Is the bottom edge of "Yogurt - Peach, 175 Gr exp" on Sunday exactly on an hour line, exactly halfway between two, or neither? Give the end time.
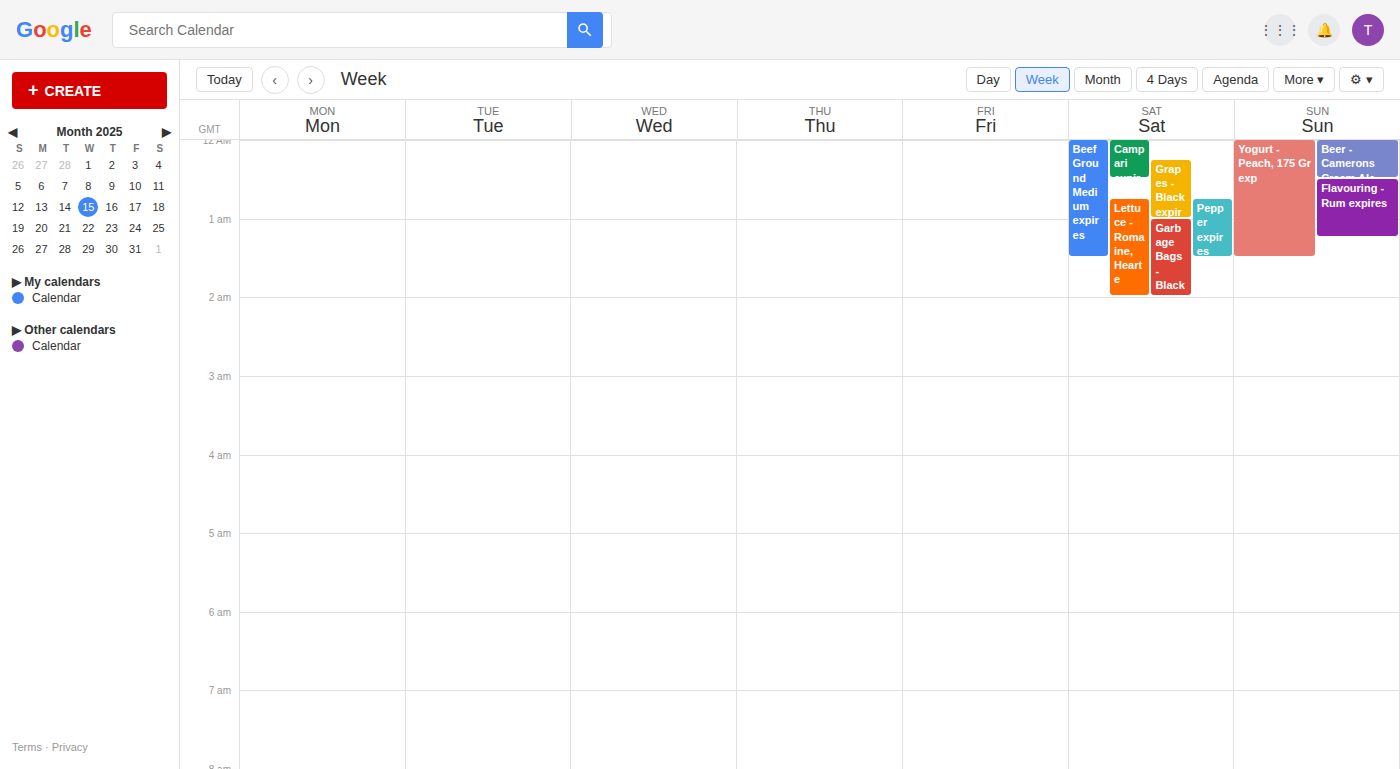
1:30 AM -- halfway between the 1 AM and 2 AM lines.